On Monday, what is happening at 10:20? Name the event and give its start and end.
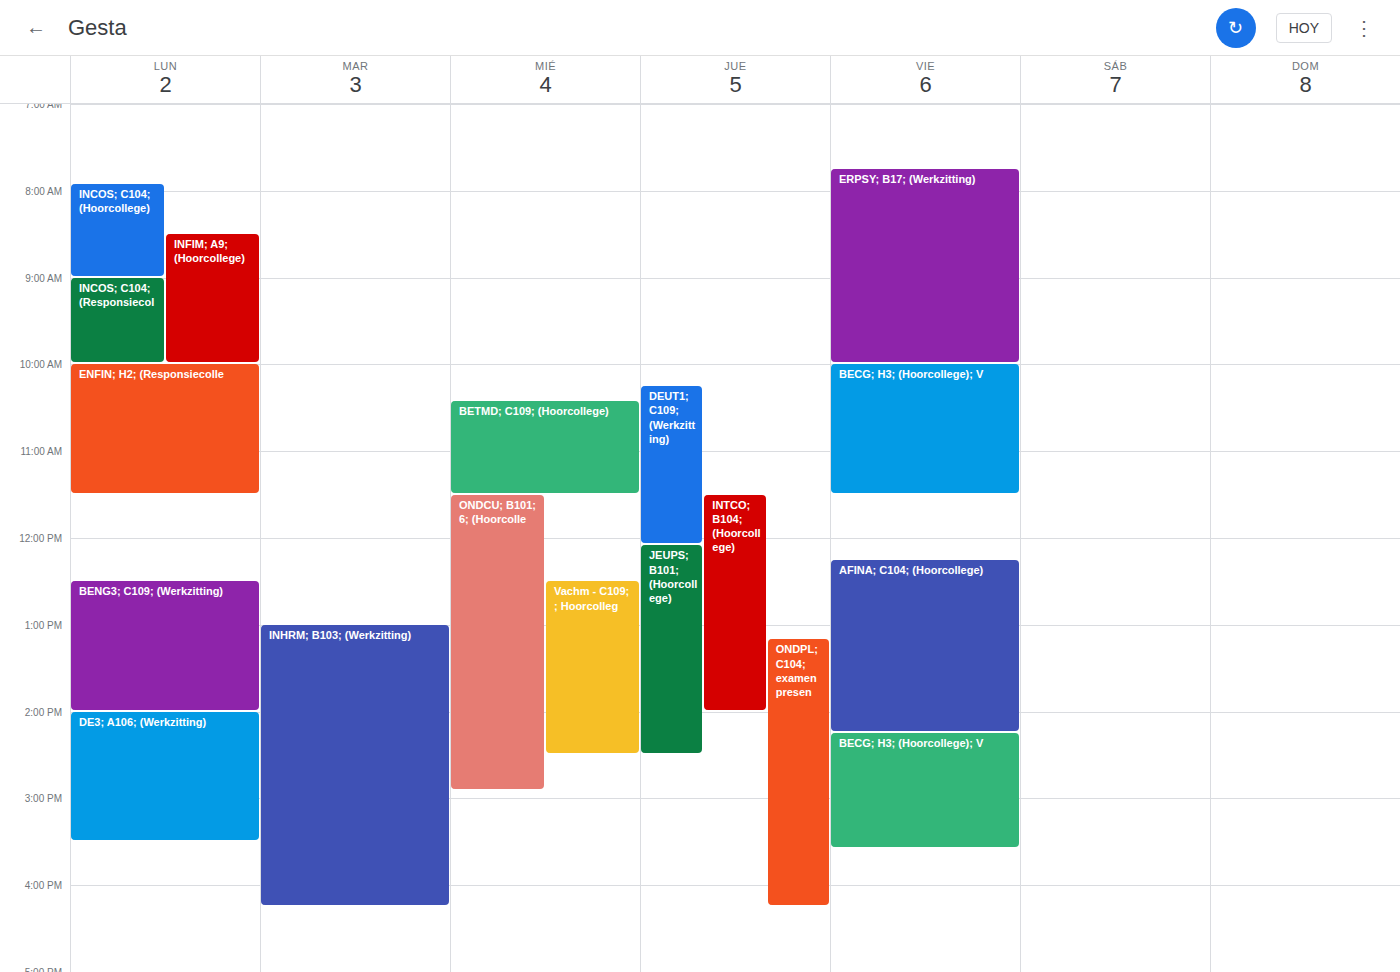
"ENFIN; H2; (Responsiecolle", 10:00 to 11:30